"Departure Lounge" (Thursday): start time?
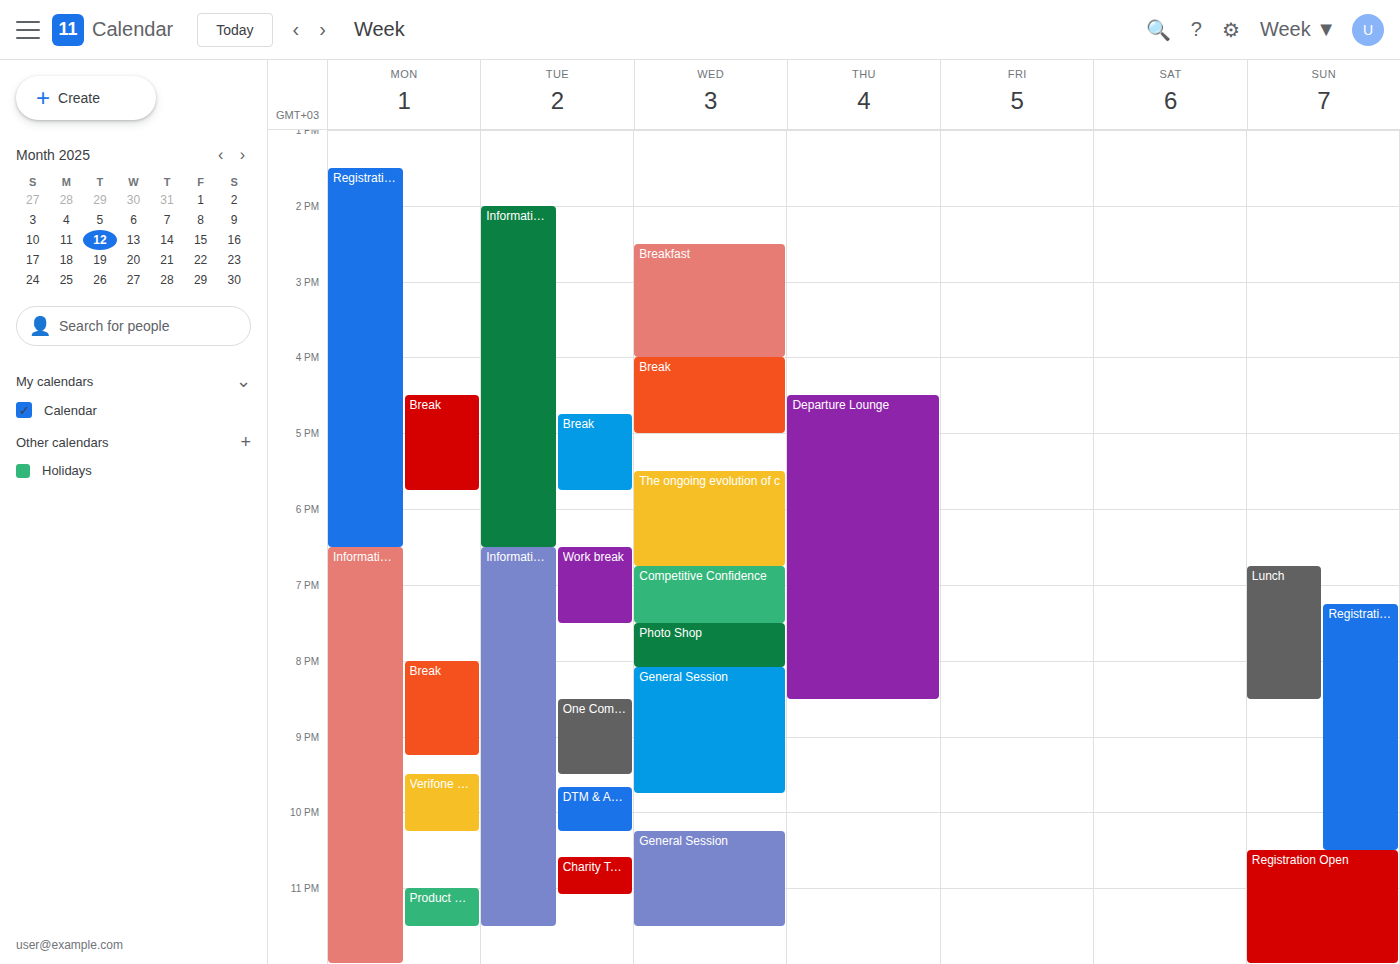
16:30